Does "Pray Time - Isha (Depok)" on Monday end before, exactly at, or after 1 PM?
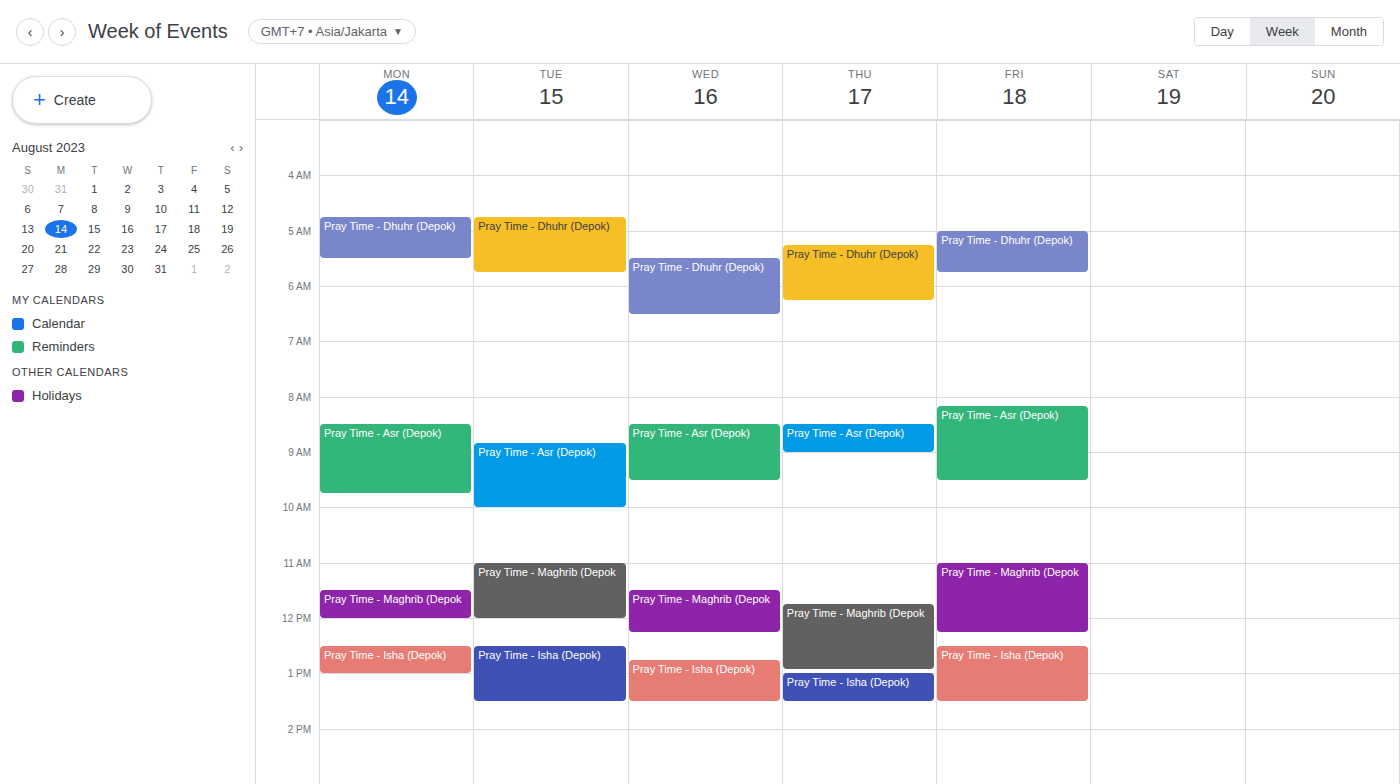
1:00 PM -- exactly at 1 PM, on the 1 PM line.